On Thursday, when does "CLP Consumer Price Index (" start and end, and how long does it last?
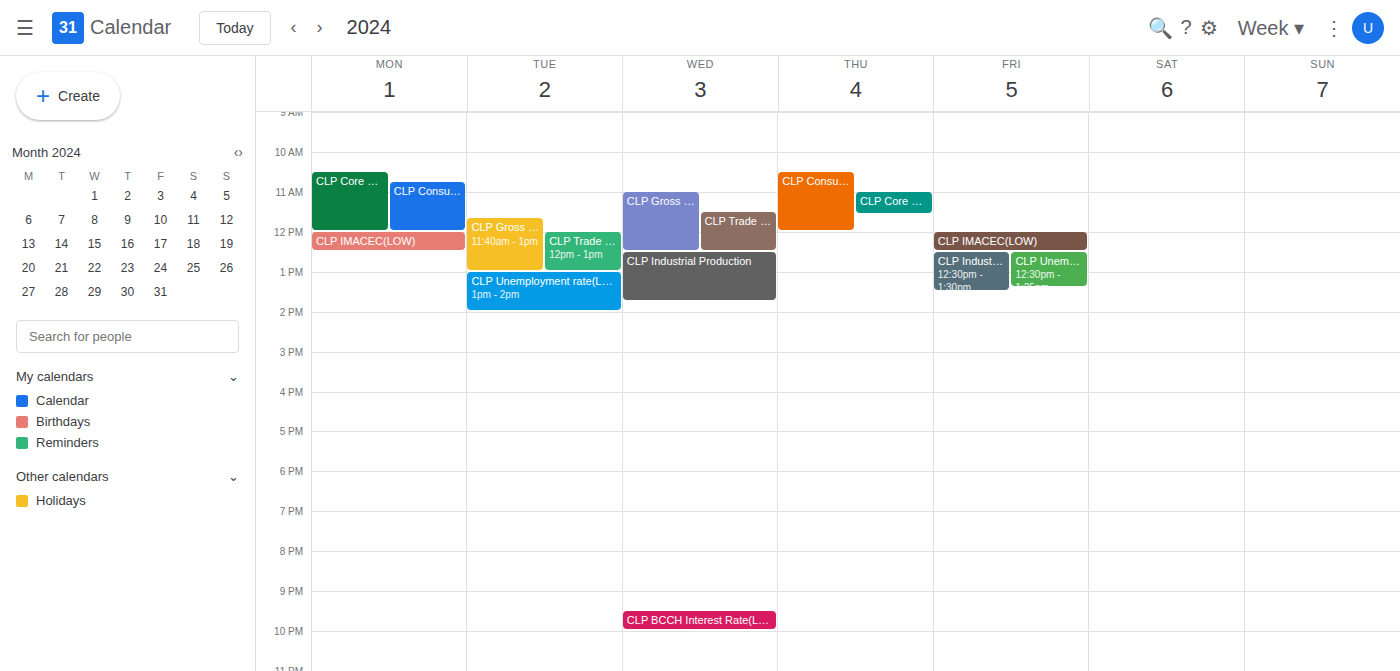
10:30 AM to 12:00 PM, 1 hour 30 minutes